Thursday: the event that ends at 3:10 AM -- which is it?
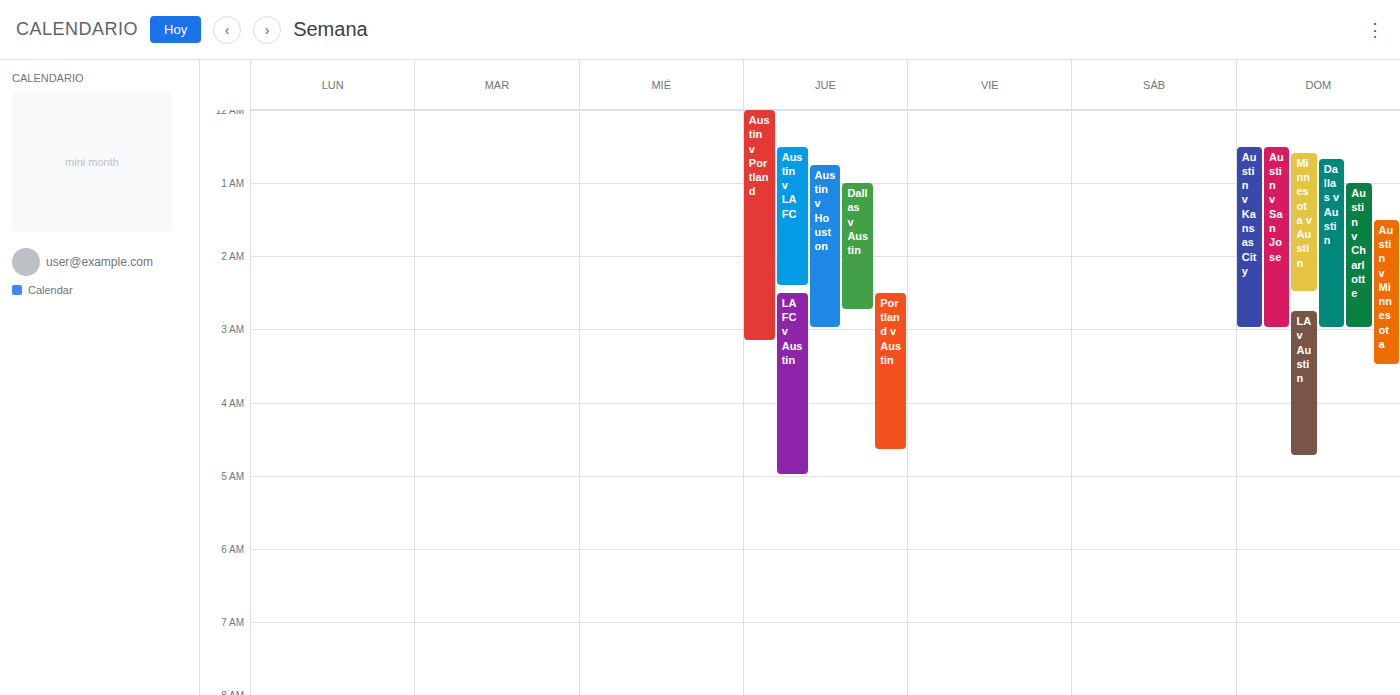
"Austin v Portland"